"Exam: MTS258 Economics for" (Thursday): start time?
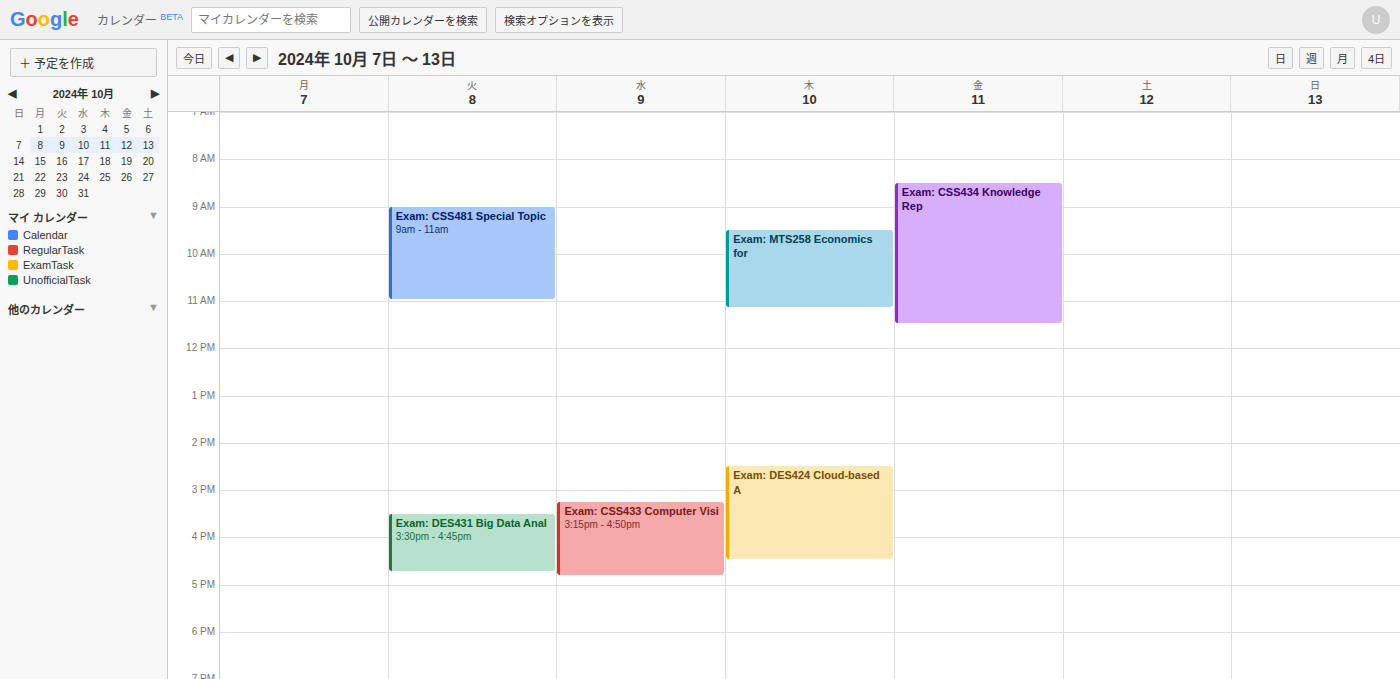
9:30 AM